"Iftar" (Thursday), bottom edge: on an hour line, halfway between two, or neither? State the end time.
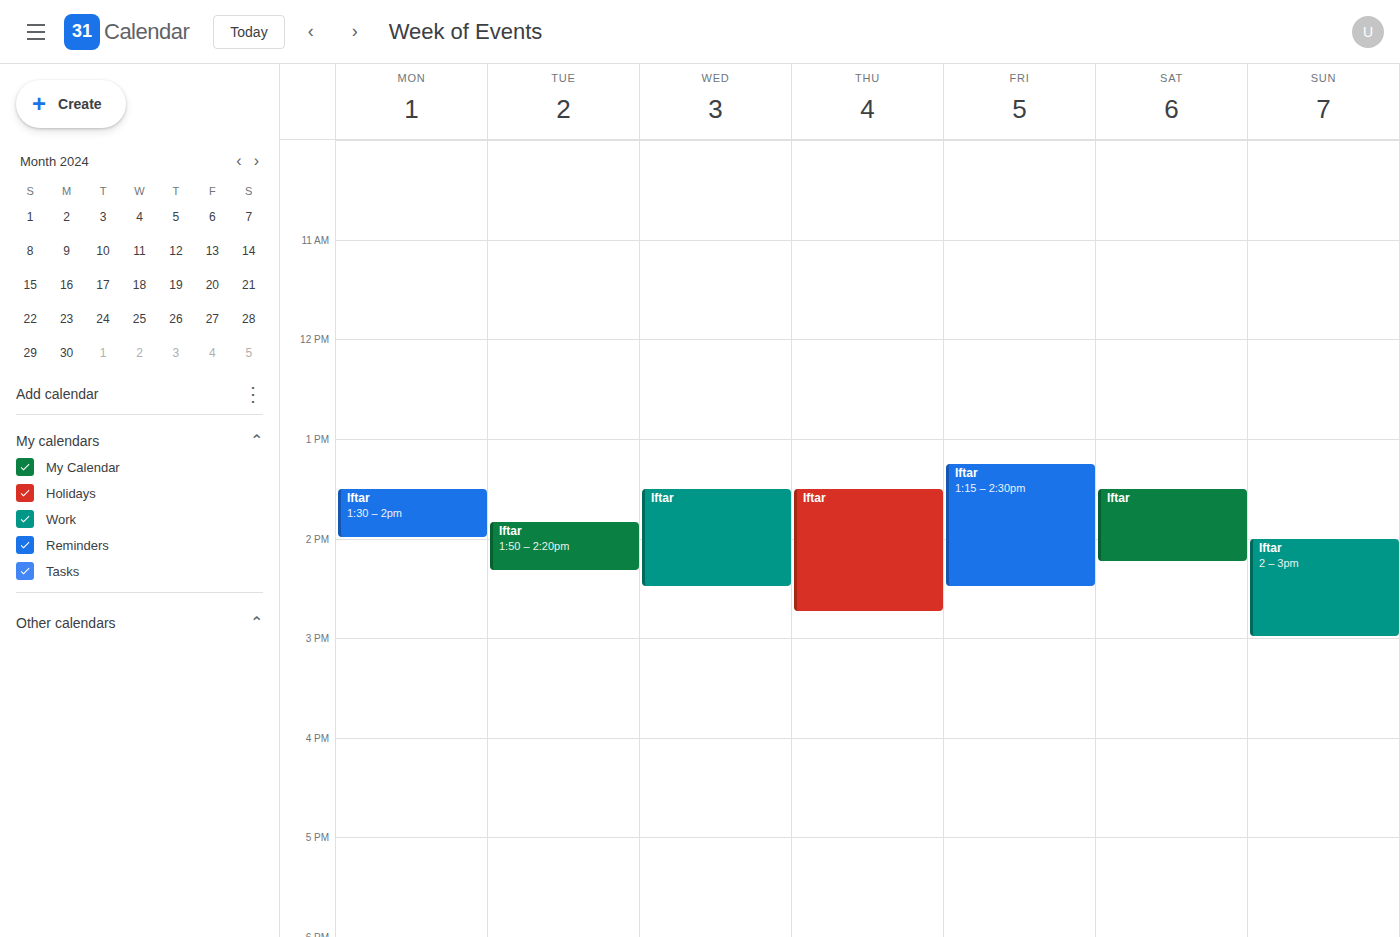
2:45 PM -- neither: three quarters of the way from the 2 PM line to the 3 PM line.